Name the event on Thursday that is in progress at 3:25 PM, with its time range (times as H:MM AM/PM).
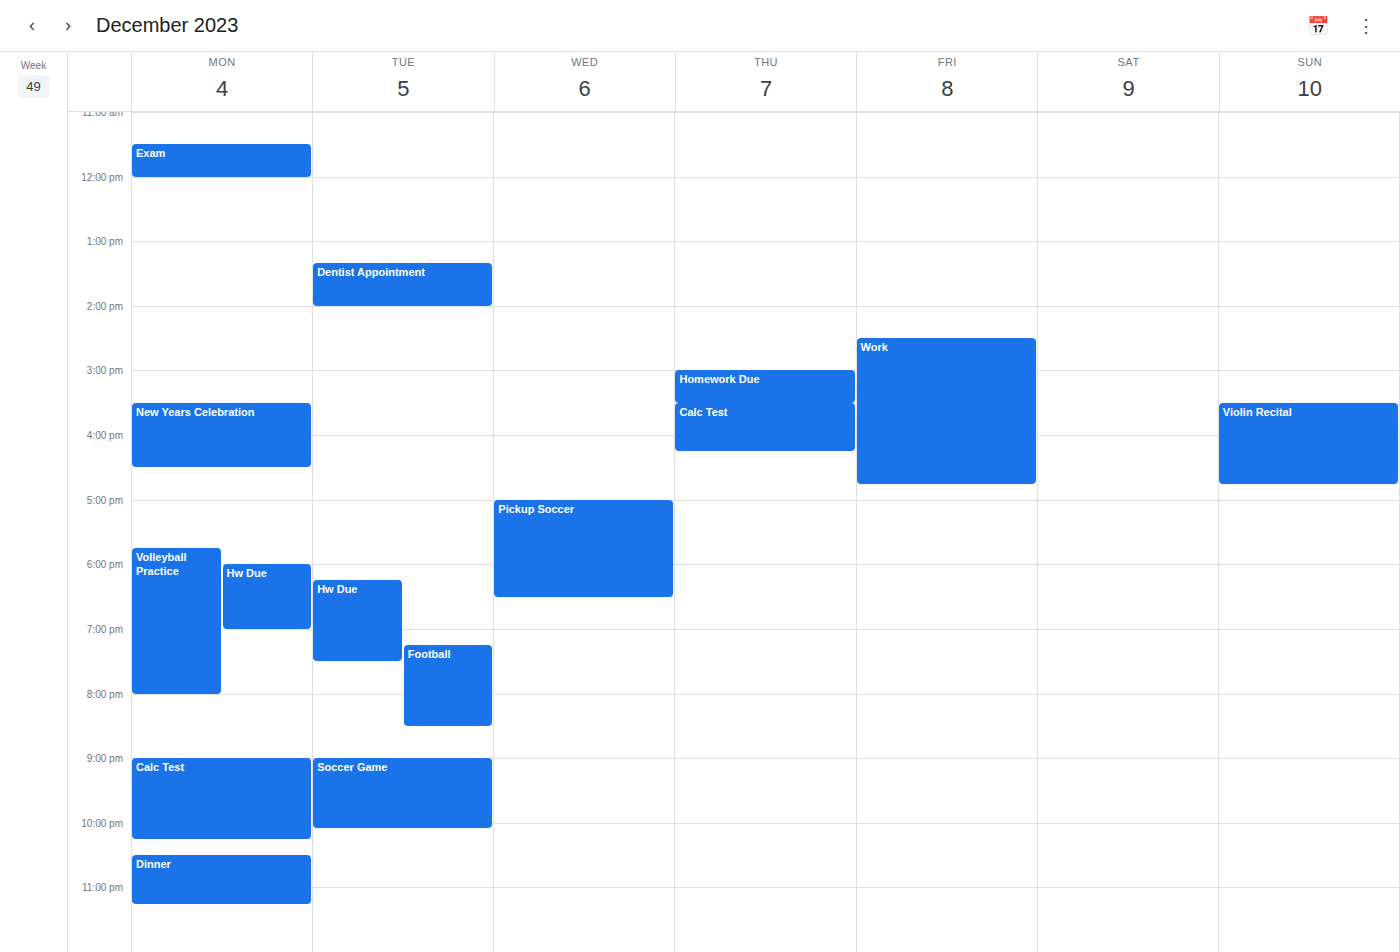
"Homework Due", 3:00 PM to 3:30 PM